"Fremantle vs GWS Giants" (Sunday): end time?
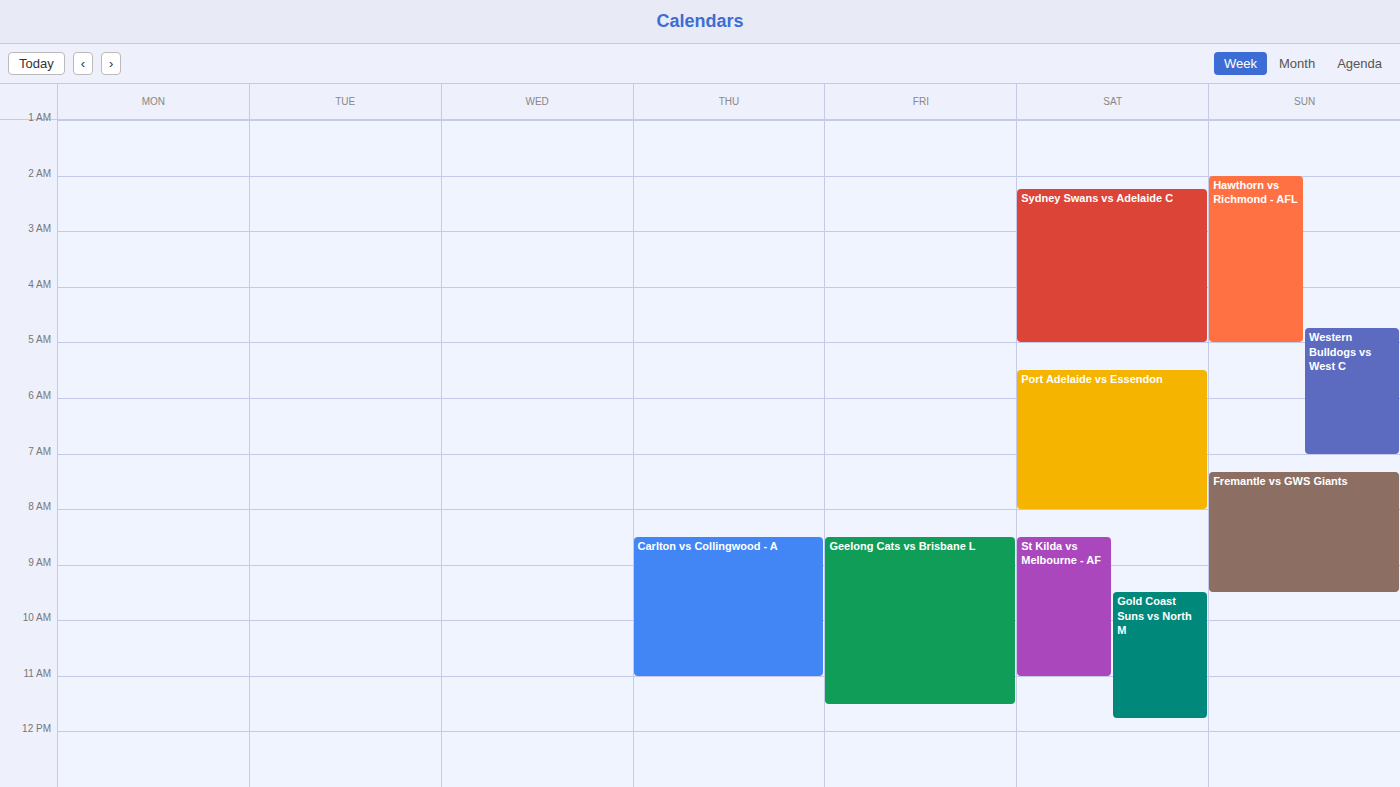
9:30 AM